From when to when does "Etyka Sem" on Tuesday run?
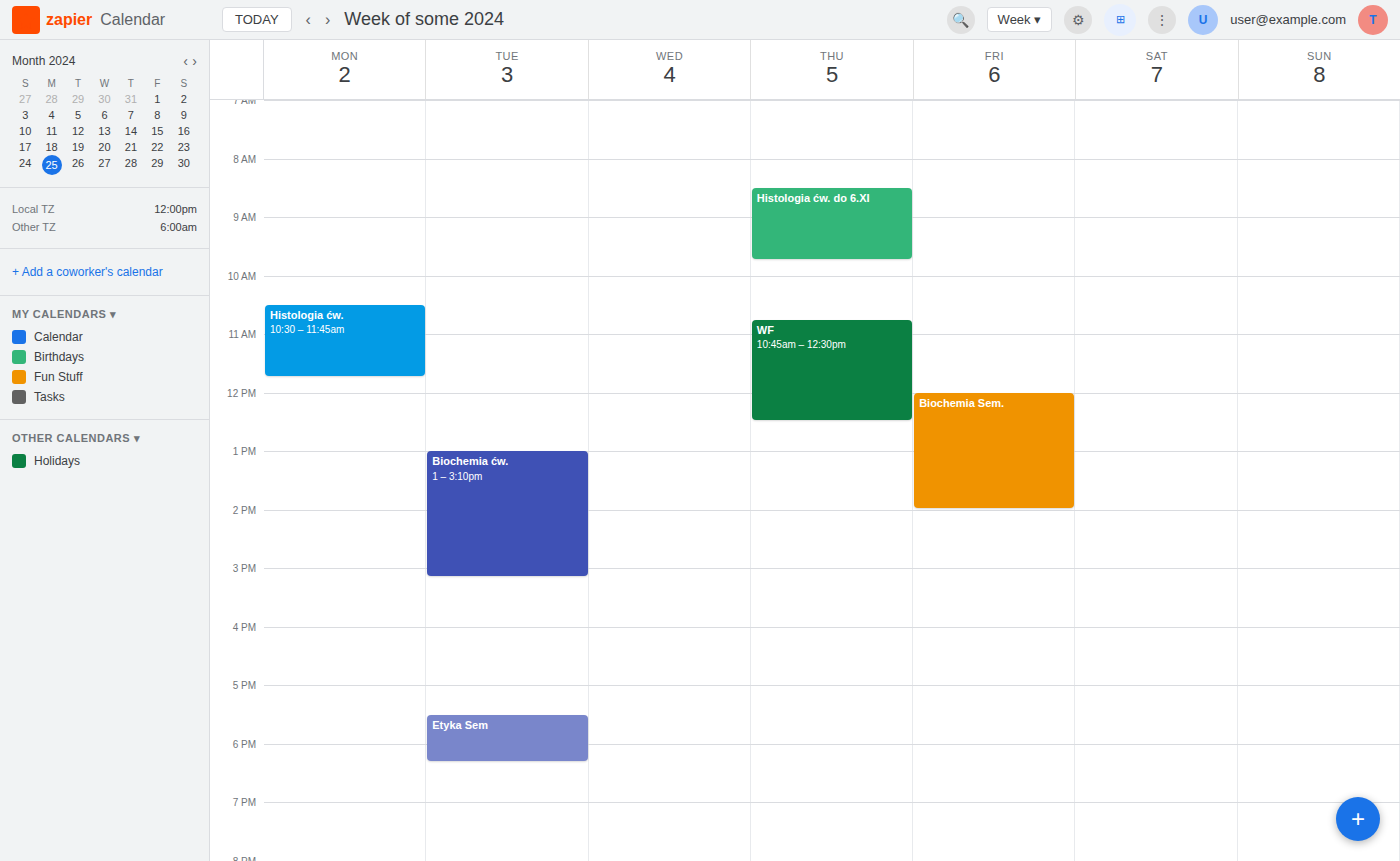
5:30 PM to 6:20 PM